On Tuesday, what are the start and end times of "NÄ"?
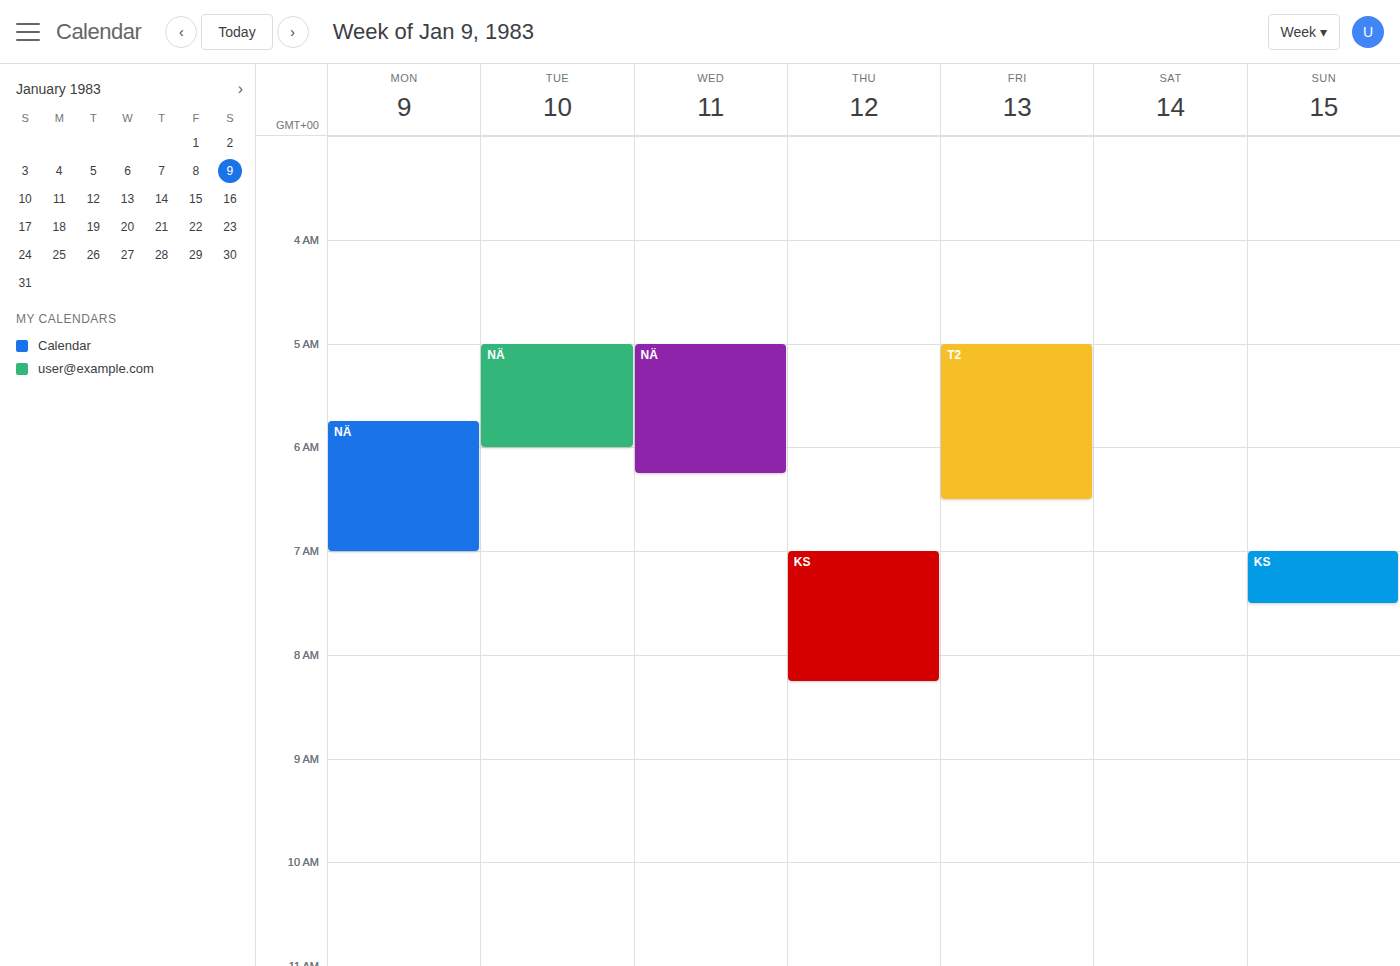
5:00 AM to 6:00 AM